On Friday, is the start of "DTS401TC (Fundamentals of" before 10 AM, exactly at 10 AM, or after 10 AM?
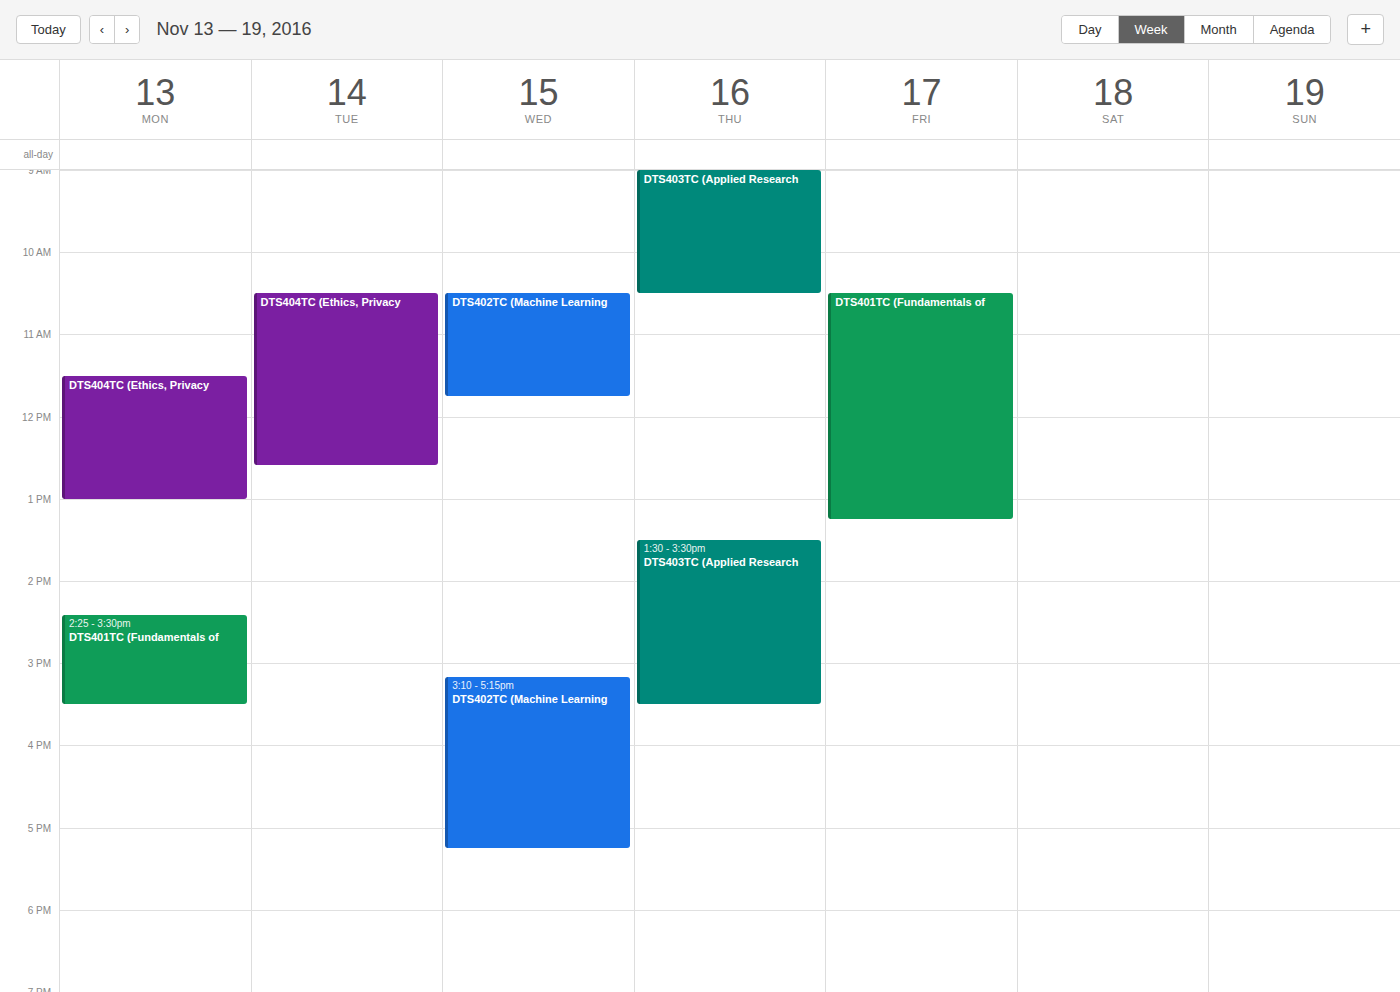
10:30 AM -- after 10 AM, 30 minutes below the 10 AM line.